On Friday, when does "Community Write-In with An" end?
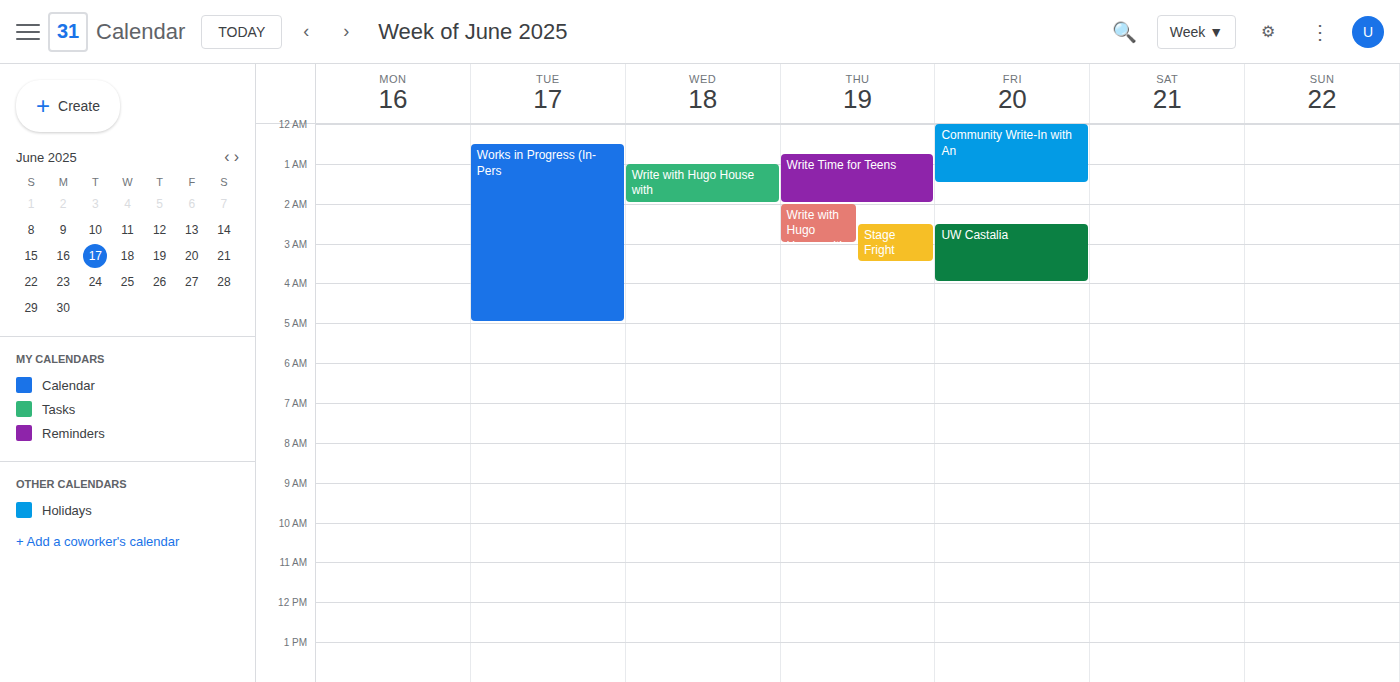
1:30 AM